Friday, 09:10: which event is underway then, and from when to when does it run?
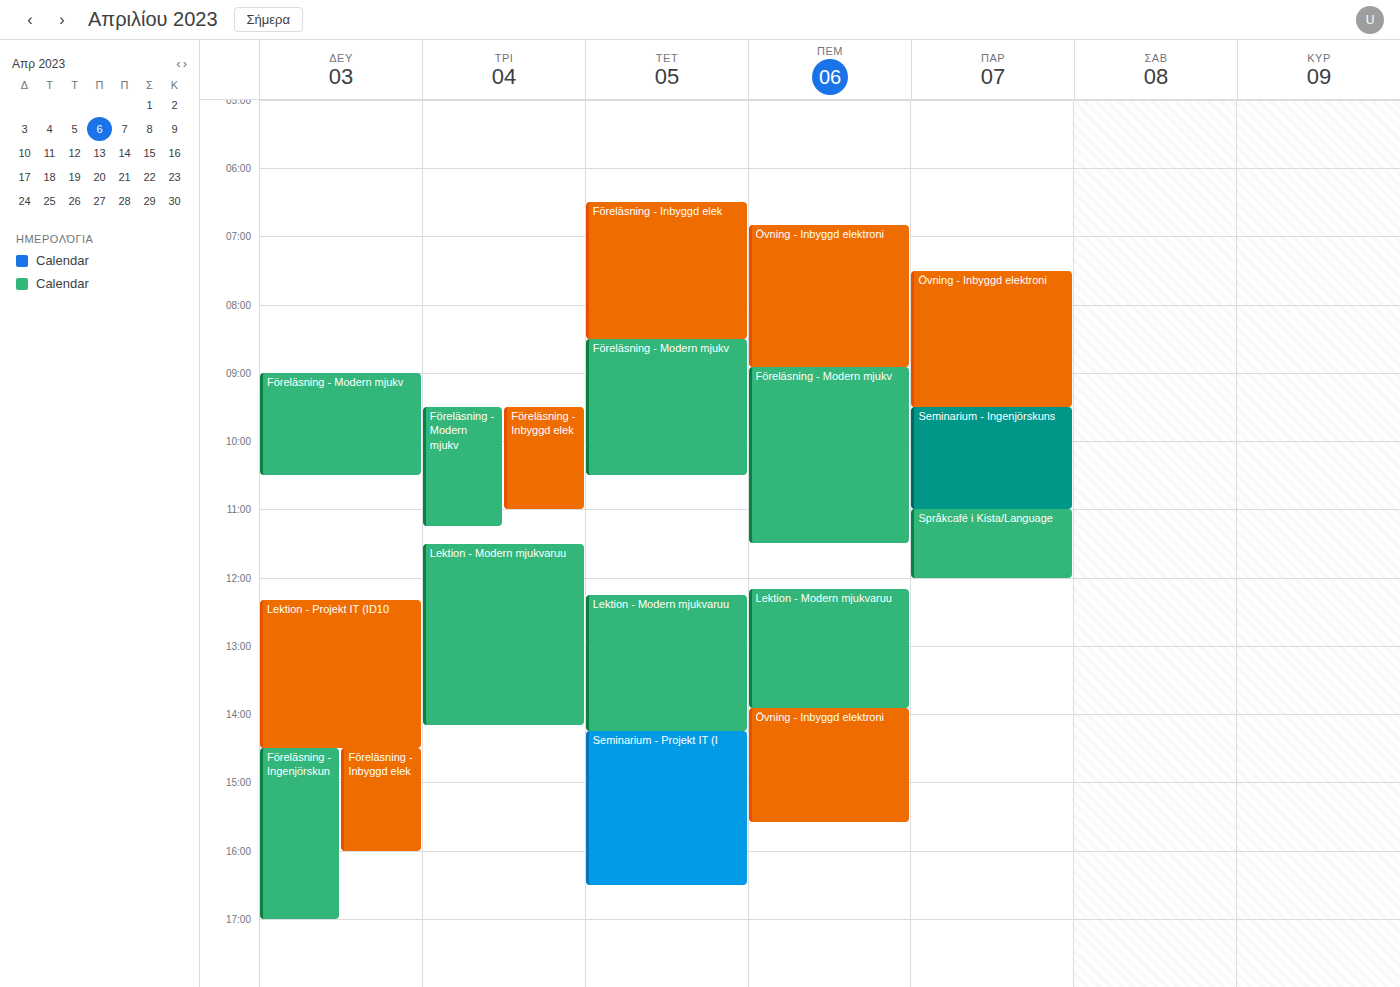
"Övning - Inbyggd elektroni", 07:30 to 09:30